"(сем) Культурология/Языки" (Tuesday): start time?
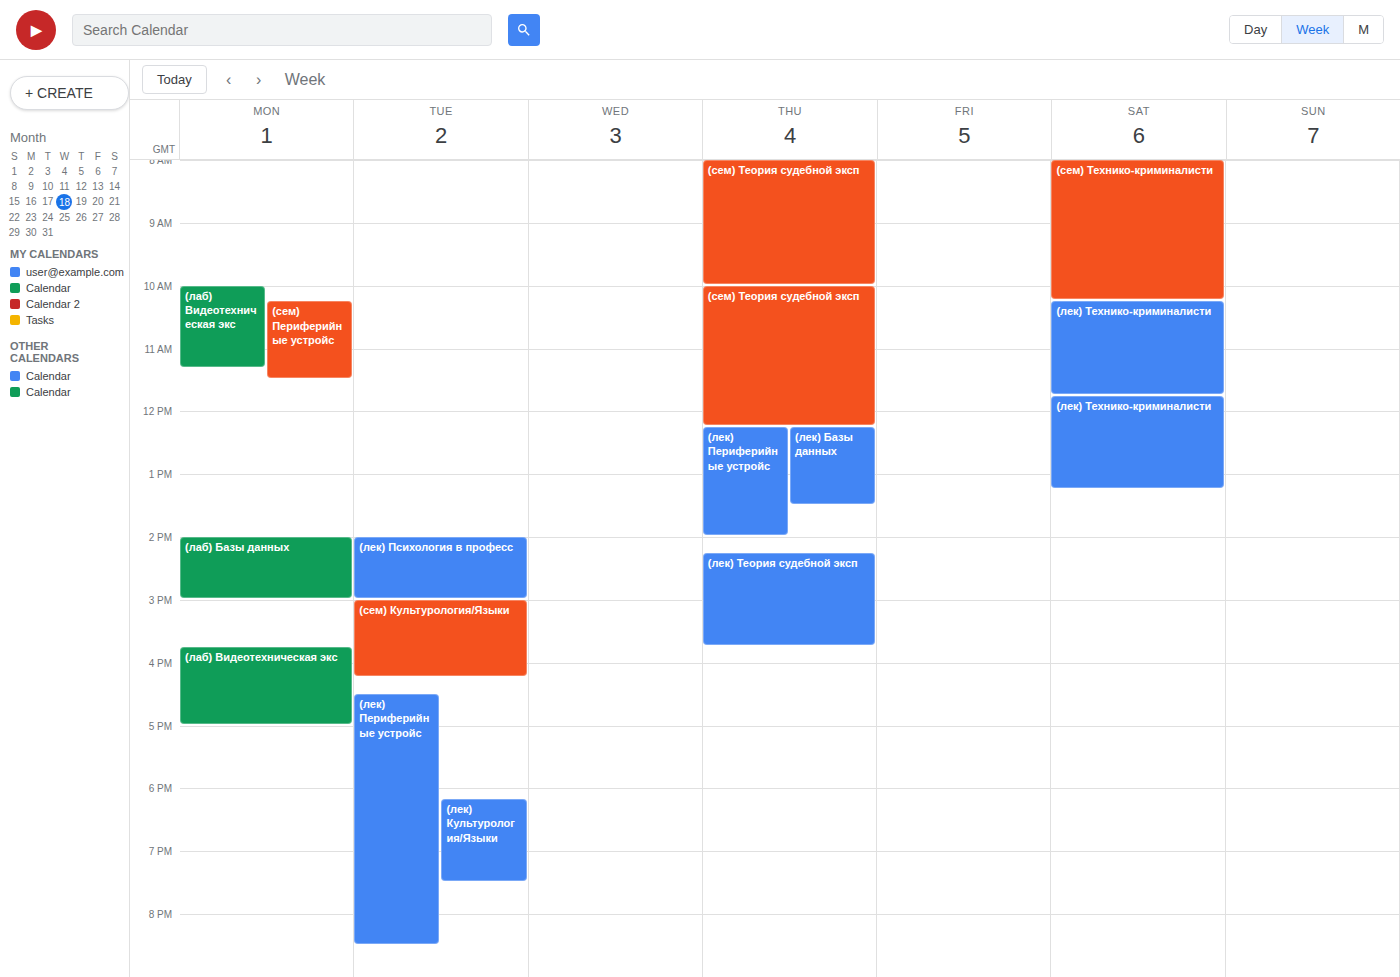
3:00 PM